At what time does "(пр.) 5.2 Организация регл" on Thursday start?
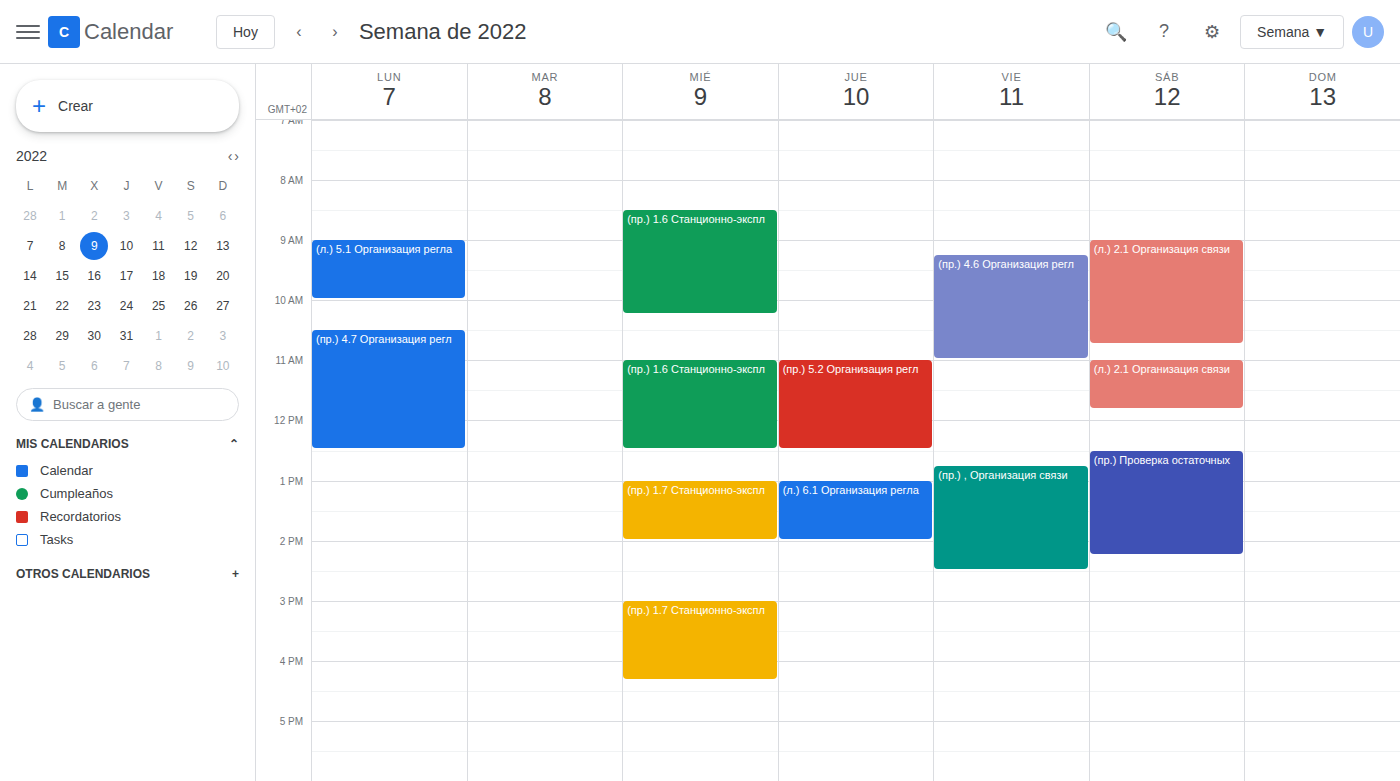
11:00 AM